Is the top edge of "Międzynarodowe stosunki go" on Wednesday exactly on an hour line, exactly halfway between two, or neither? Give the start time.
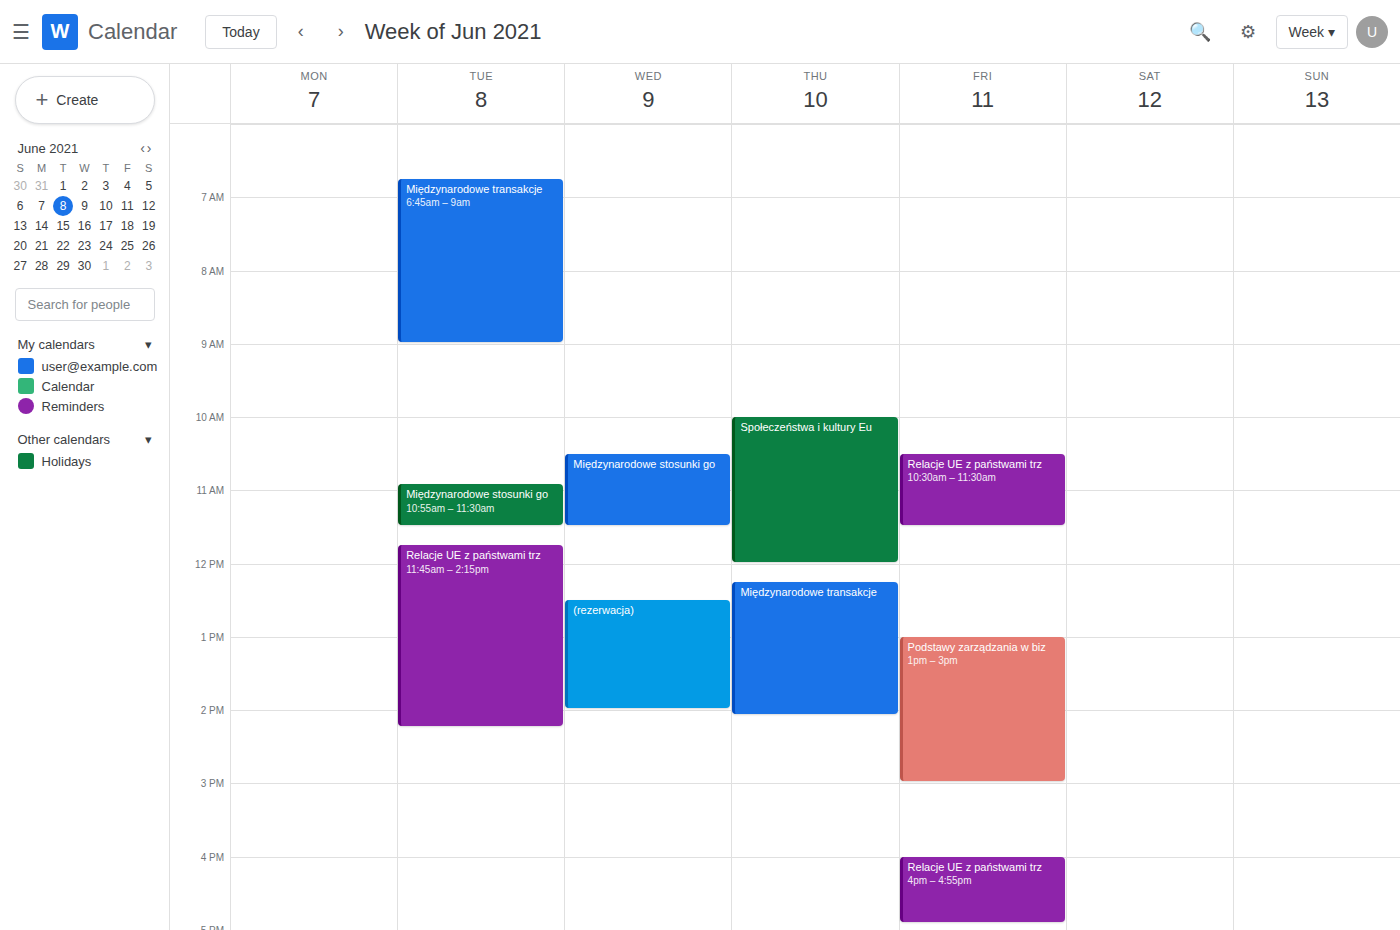
10:30 AM -- halfway between the 10 AM and 11 AM lines.